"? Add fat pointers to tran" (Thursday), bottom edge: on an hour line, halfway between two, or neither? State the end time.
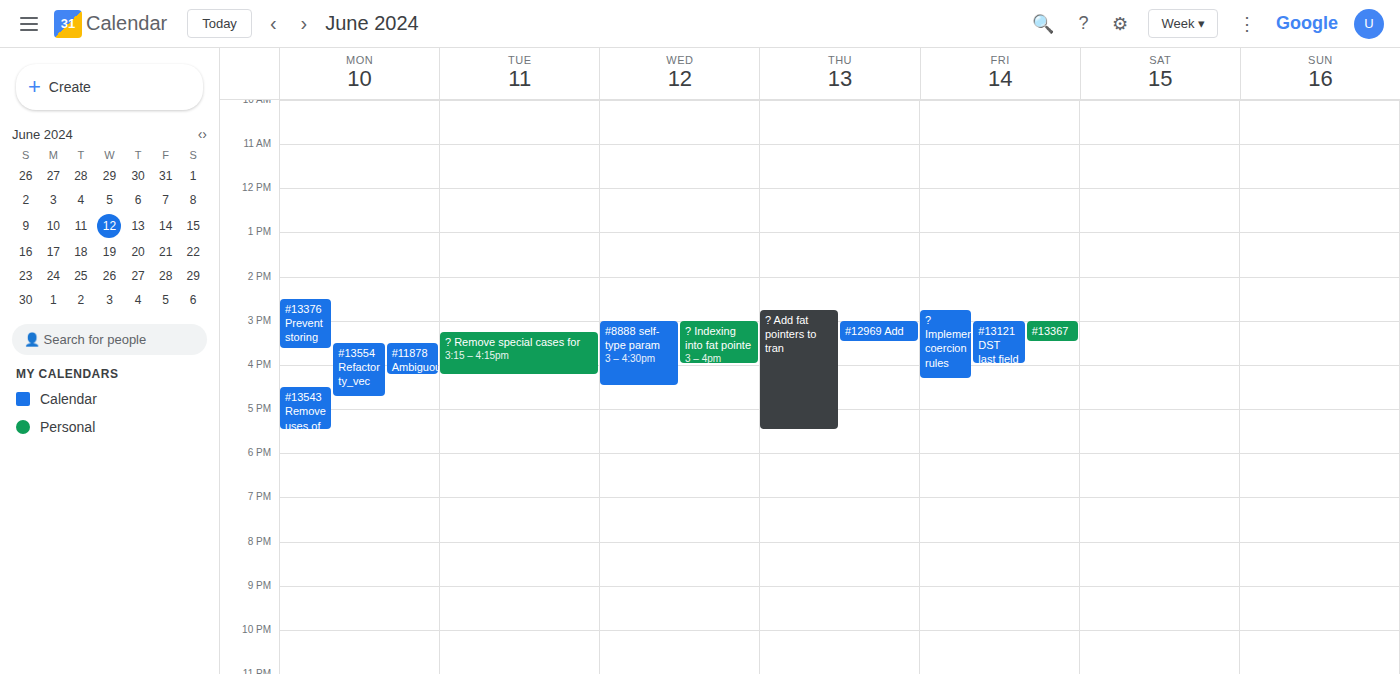
5:30 PM -- halfway between the 5 PM and 6 PM lines.